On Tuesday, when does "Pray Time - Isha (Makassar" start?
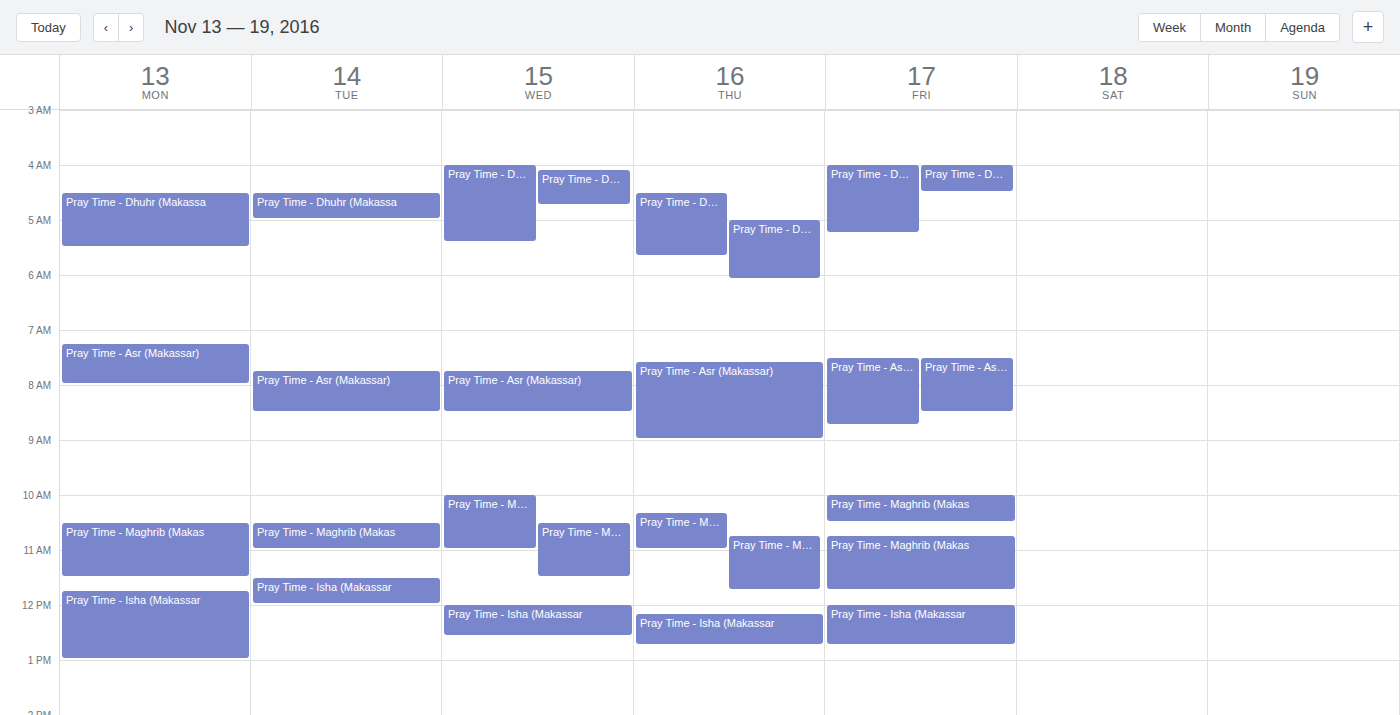
11:30 AM